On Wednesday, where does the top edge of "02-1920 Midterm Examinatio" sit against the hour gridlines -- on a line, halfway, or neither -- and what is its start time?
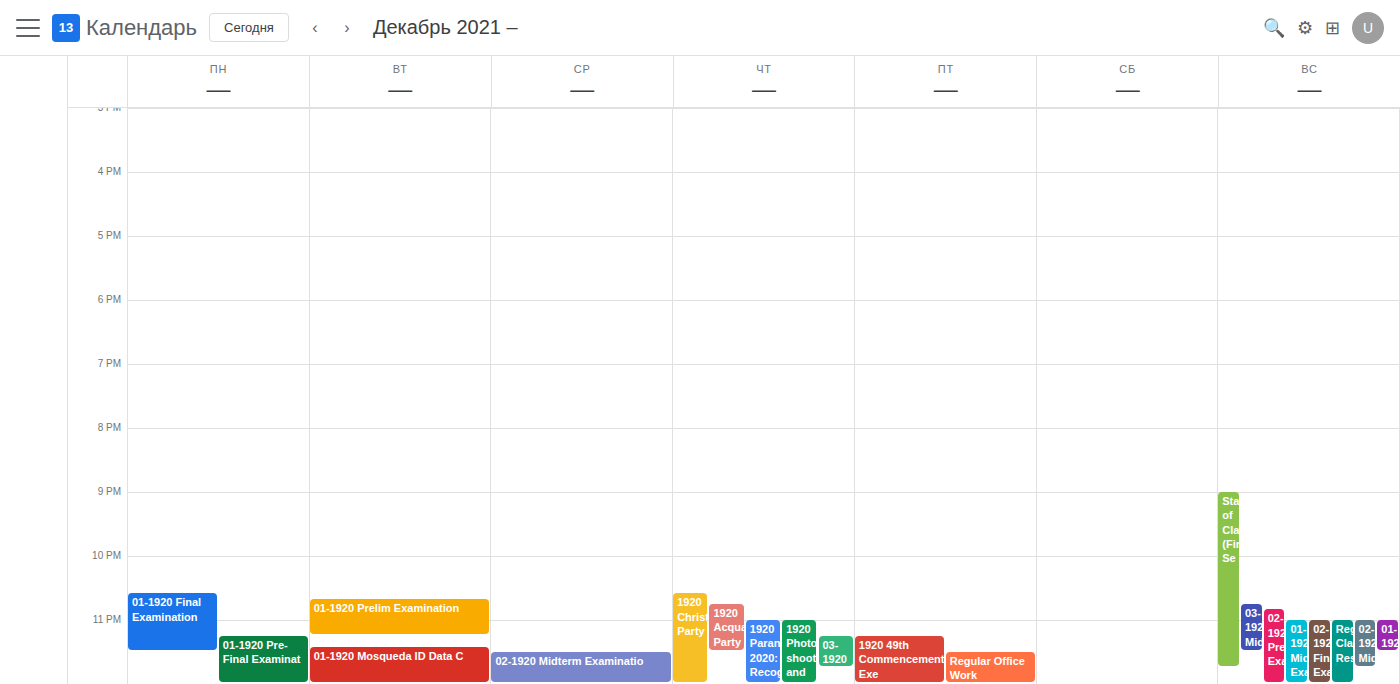
11:30 PM -- halfway between the 11 PM and 12 AM lines.